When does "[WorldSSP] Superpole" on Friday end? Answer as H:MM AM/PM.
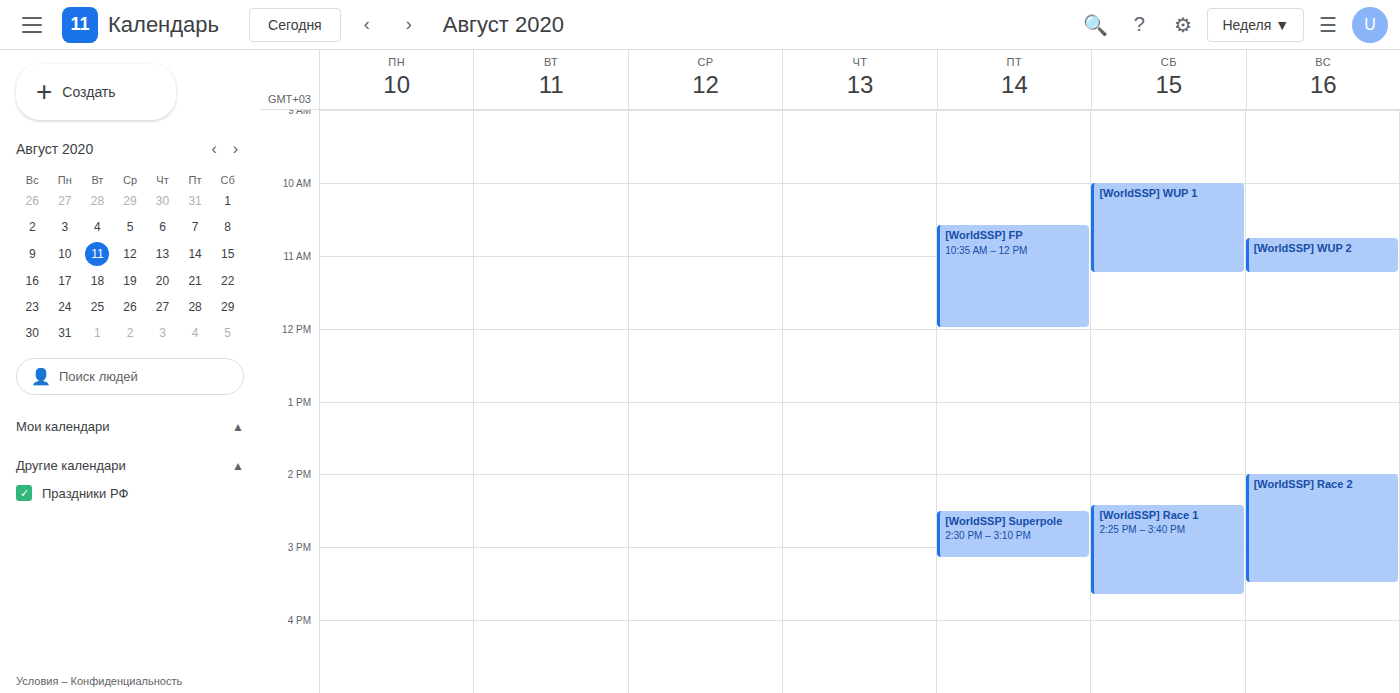
3:10 PM